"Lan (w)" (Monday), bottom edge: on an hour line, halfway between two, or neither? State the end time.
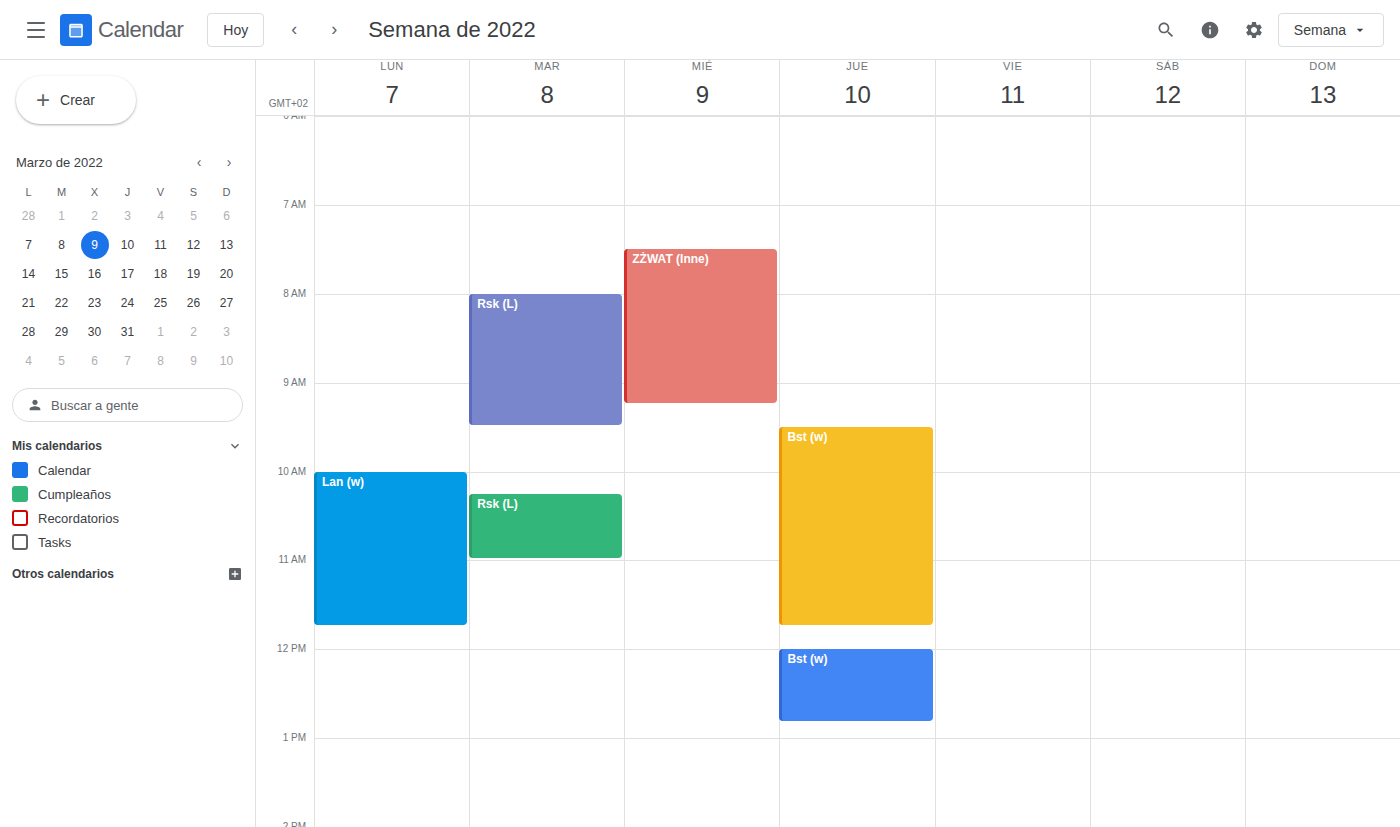
11:45 AM -- neither: three quarters of the way from the 11 AM line to the 12 PM line.